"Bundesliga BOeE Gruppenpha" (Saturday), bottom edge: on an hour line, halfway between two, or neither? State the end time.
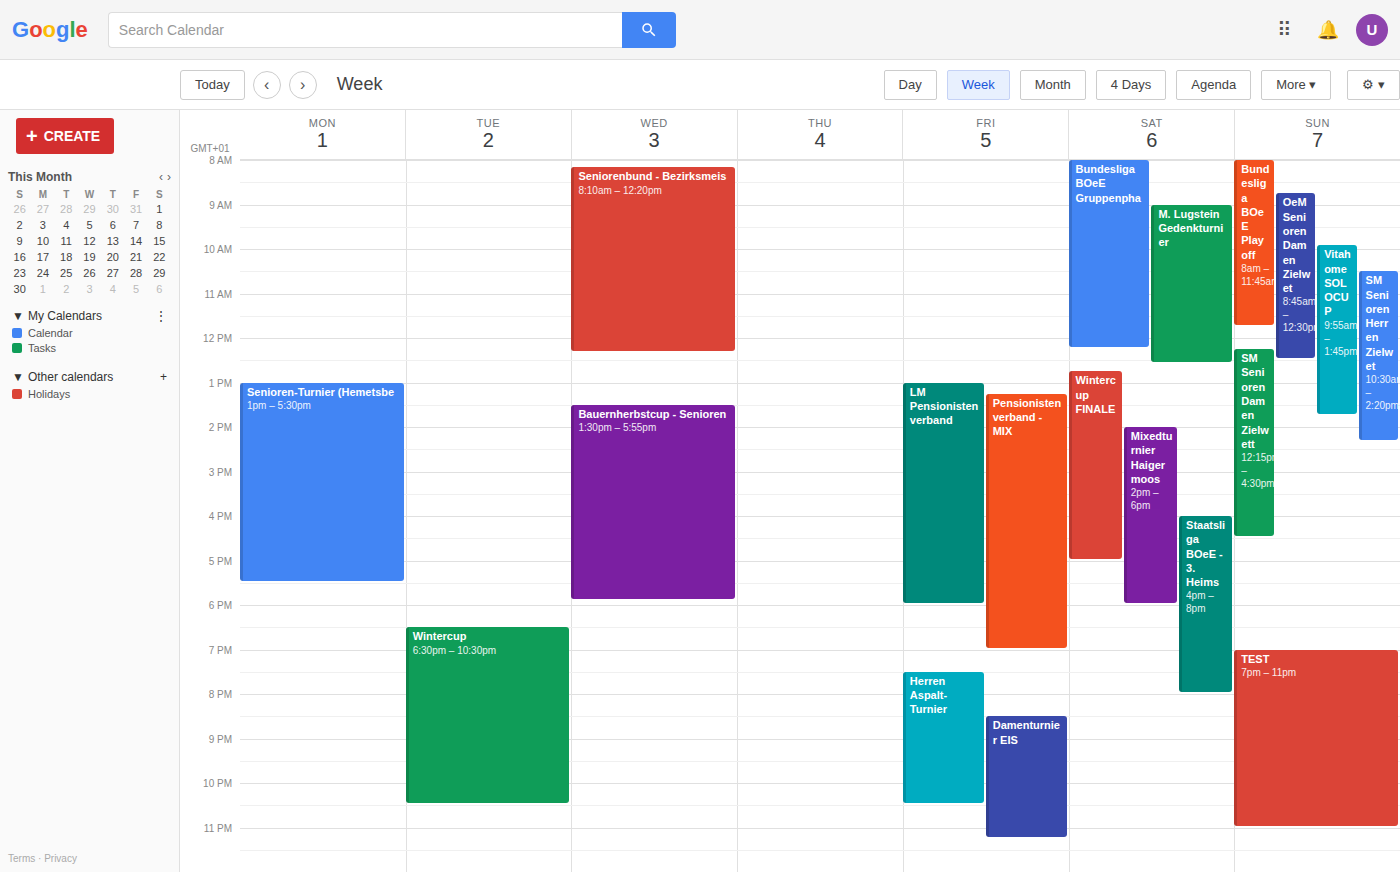
12:15 PM -- neither: a quarter of the way from the 12 PM line to the 1 PM line.